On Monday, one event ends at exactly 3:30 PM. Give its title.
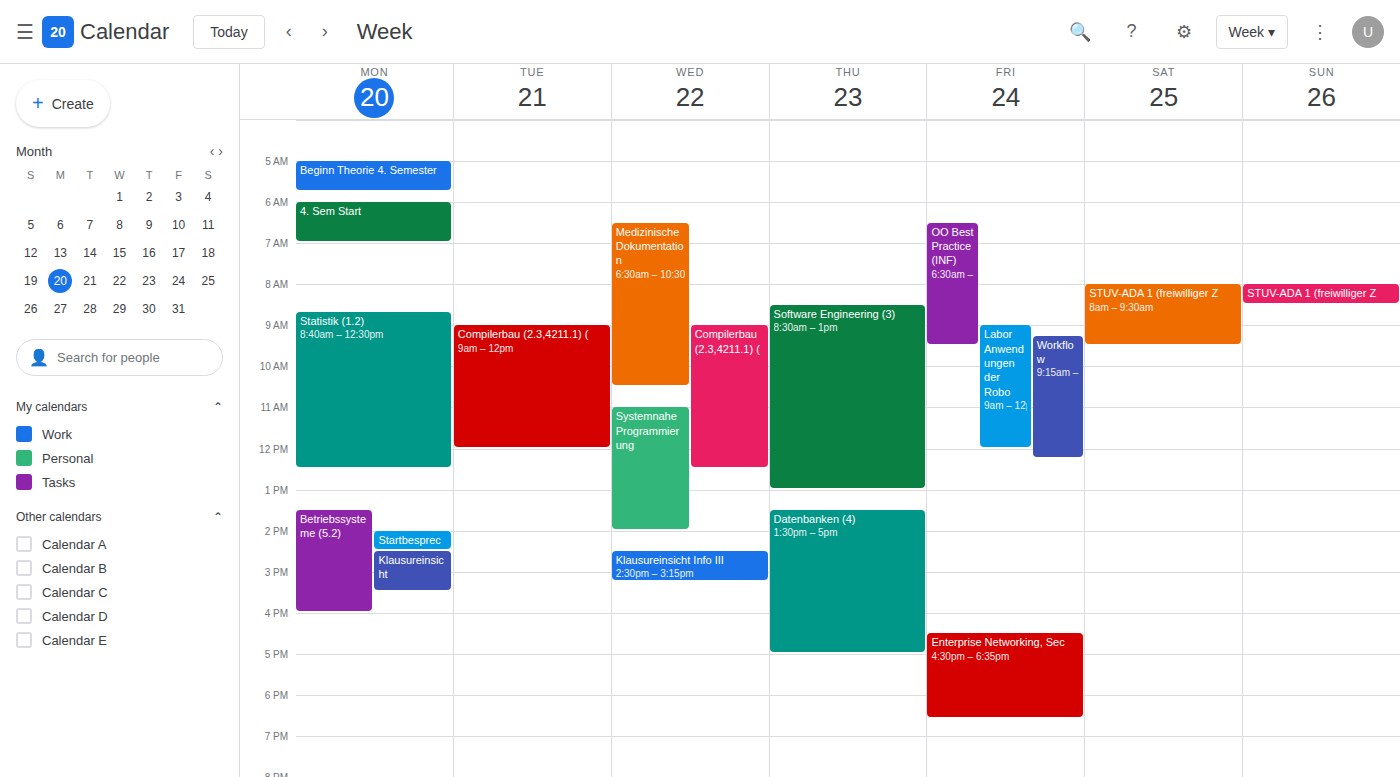
"Klausureinsicht"